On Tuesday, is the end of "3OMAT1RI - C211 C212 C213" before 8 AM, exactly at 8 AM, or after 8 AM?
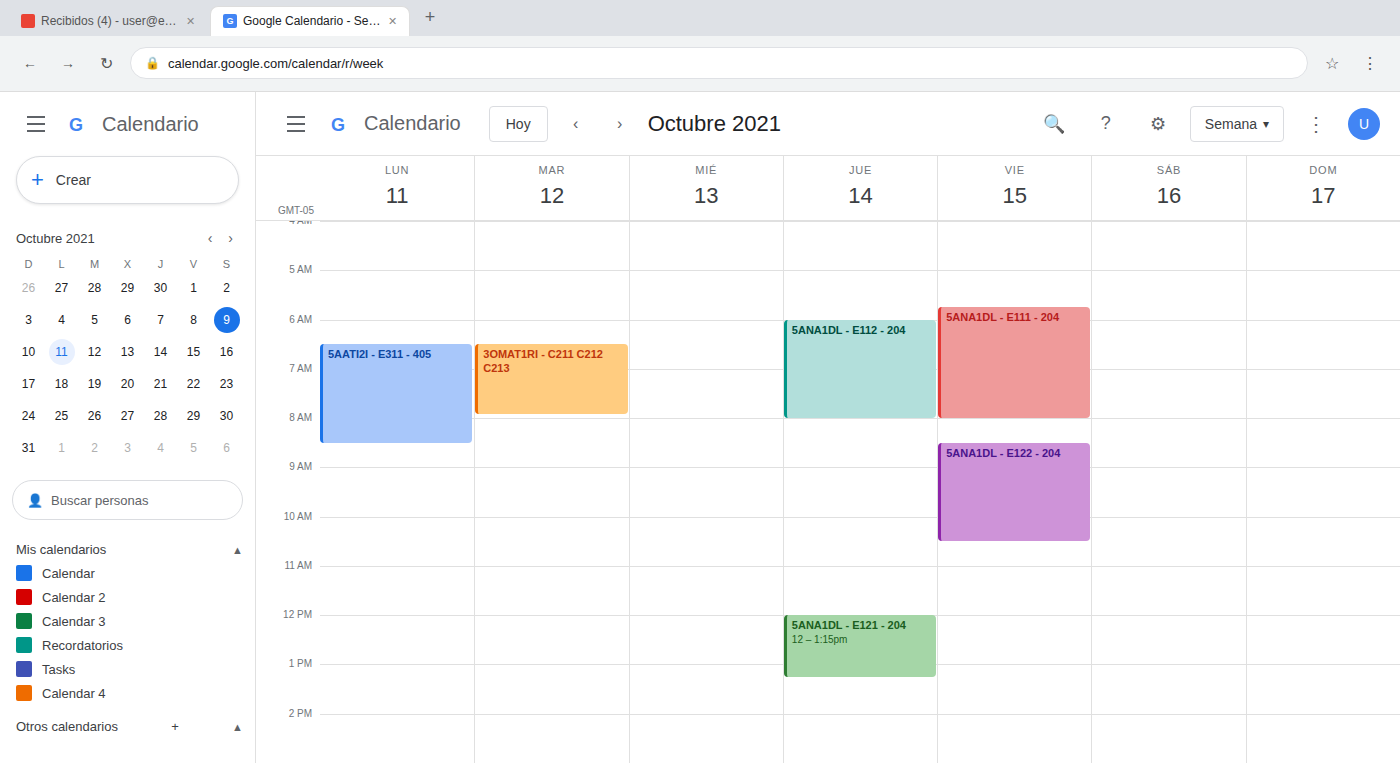
7:55 AM -- before 8 AM, 5 minutes above the 8 AM line.